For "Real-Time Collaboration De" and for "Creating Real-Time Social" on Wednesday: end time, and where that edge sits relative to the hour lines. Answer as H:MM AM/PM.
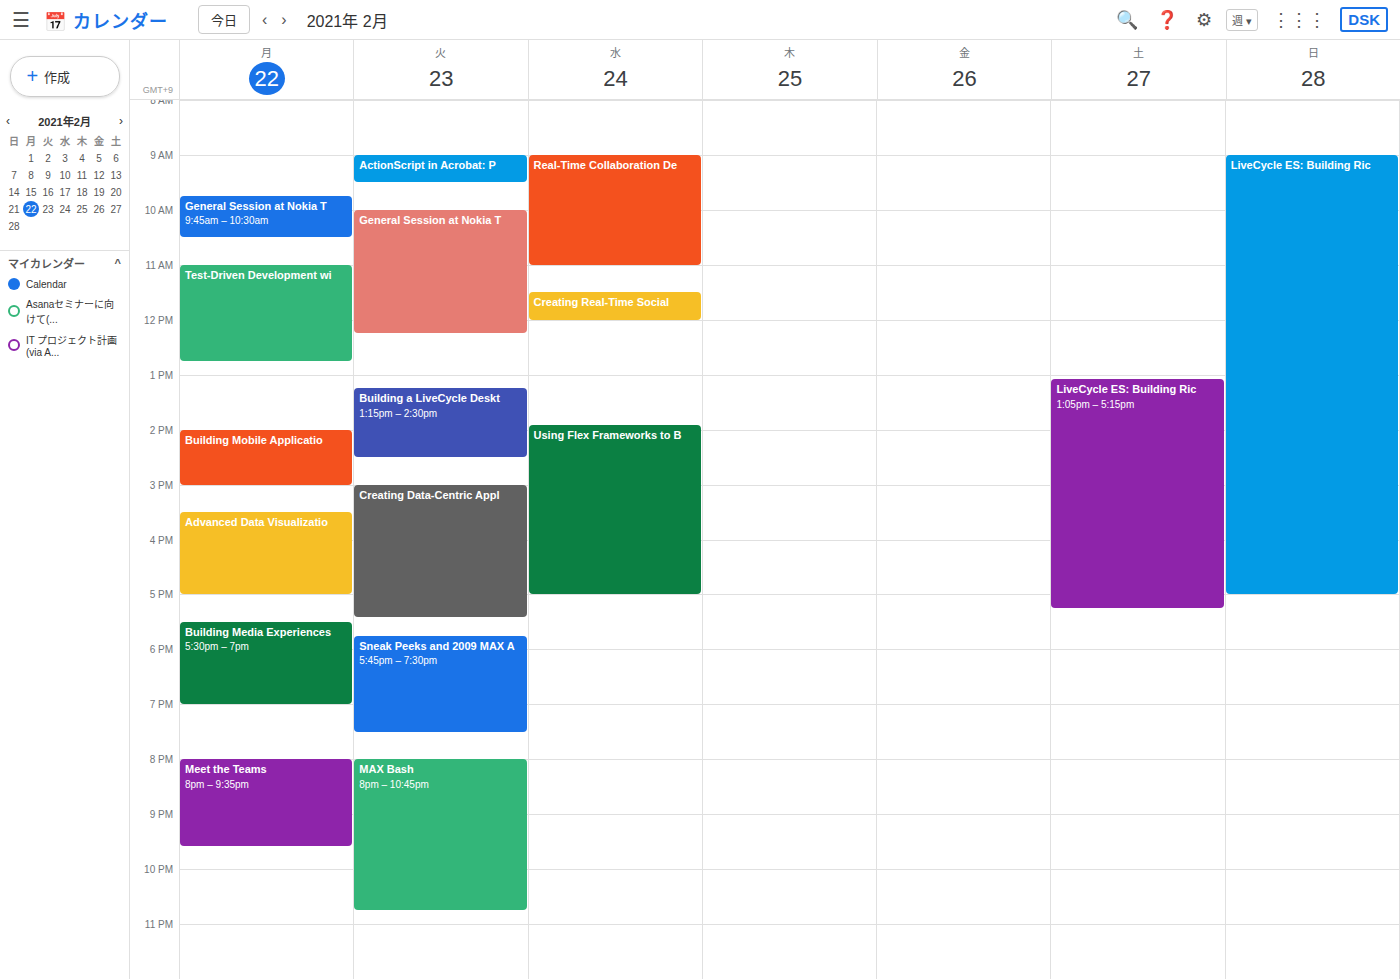
"Real-Time Collaboration De": 11:00 AM, exactly on the 11 AM line. "Creating Real-Time Social": 12:00 PM, exactly on the 12 PM line.